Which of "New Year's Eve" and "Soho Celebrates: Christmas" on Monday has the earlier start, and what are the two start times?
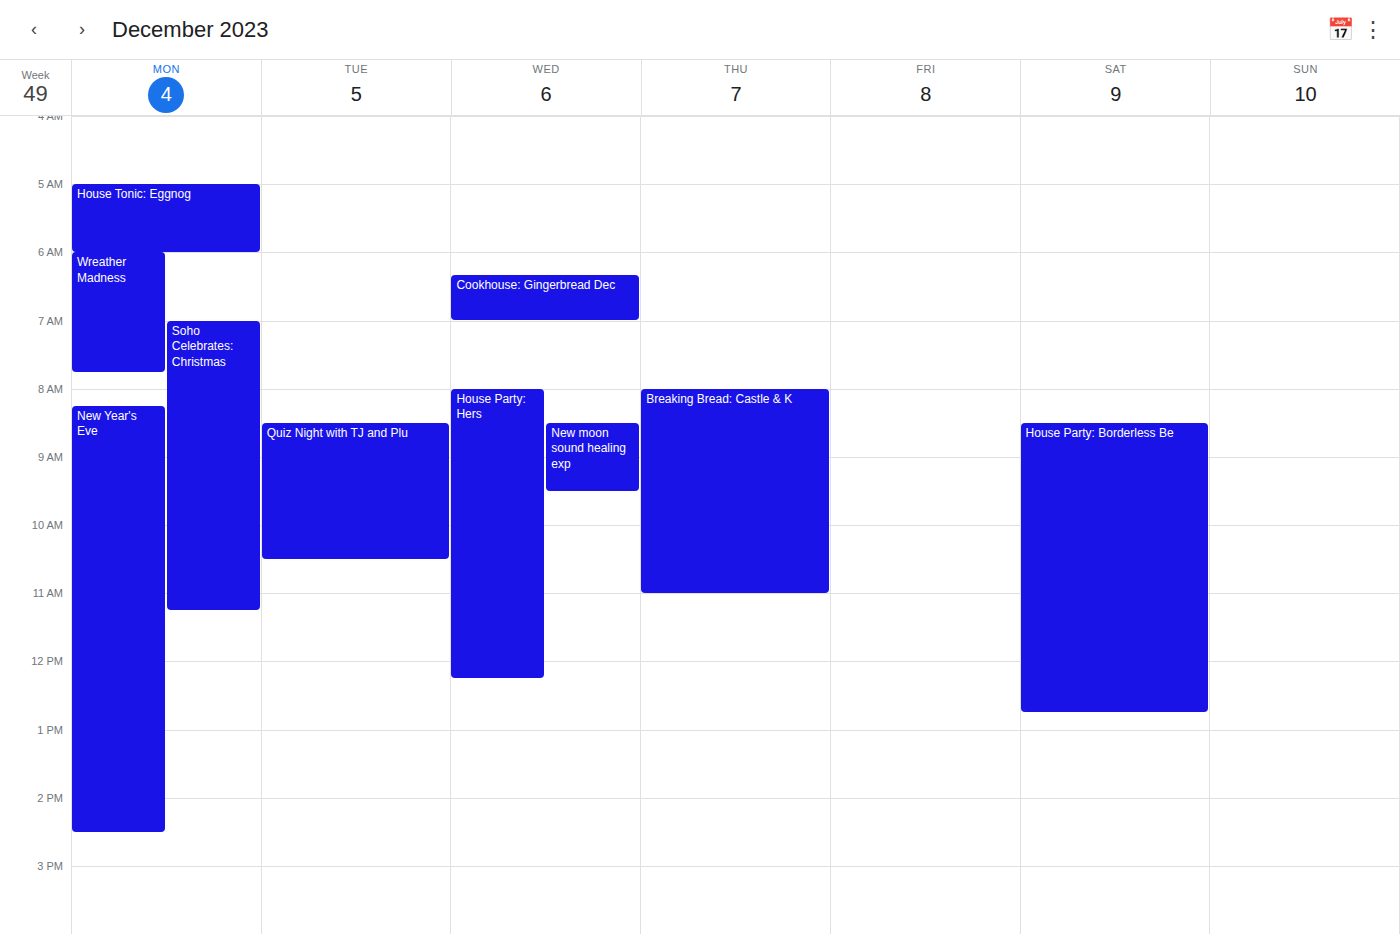
"Soho Celebrates: Christmas" 07:00; "New Year's Eve" 08:15.